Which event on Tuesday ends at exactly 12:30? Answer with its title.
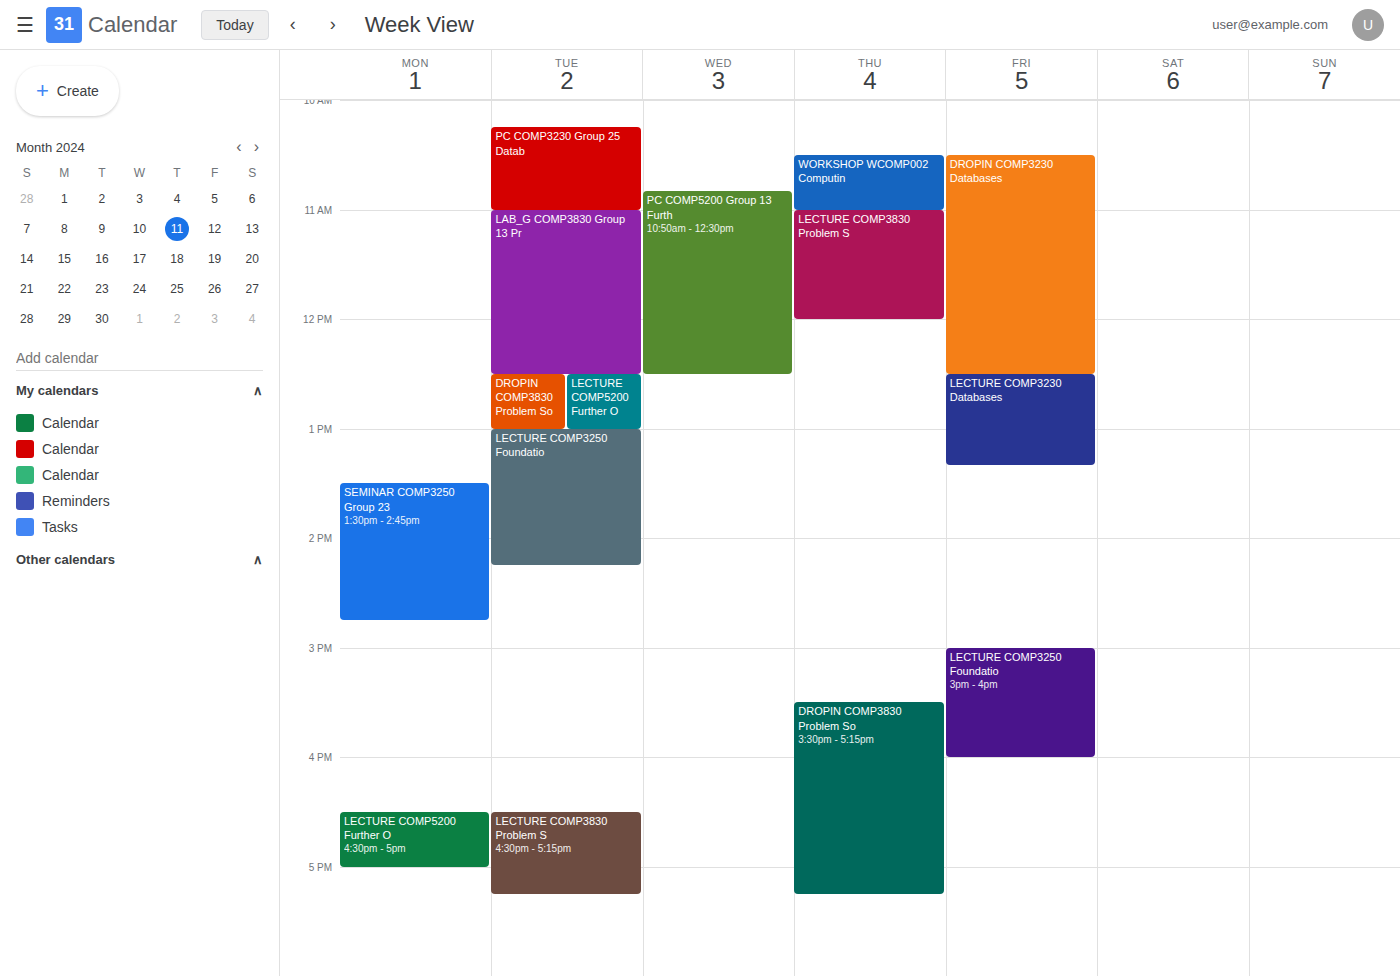
"LAB_G COMP3830 Group 13 Pr"